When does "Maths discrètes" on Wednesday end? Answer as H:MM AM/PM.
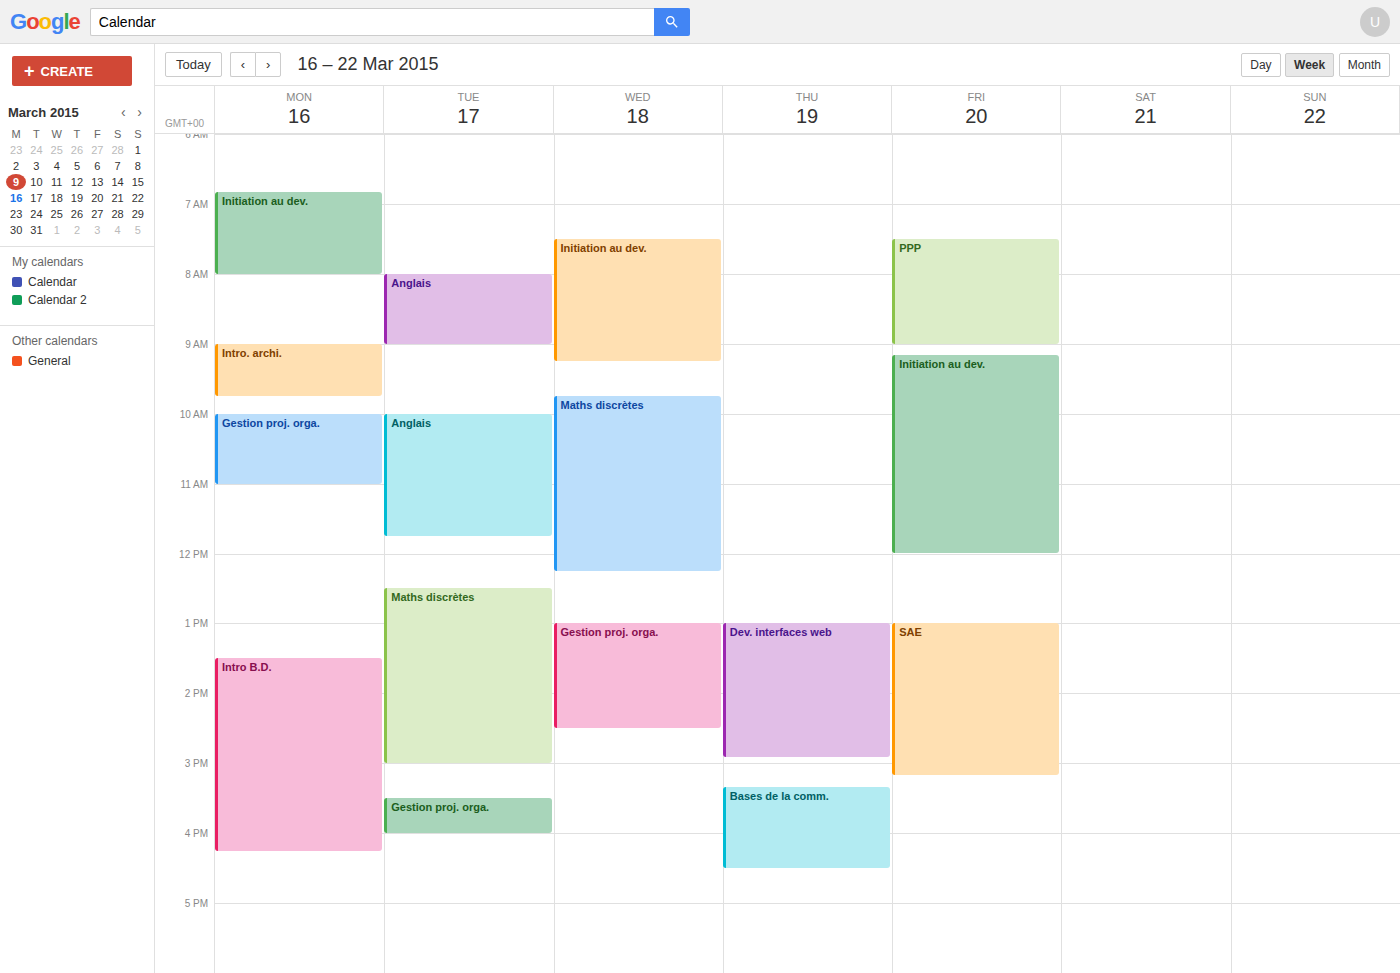
12:15 PM